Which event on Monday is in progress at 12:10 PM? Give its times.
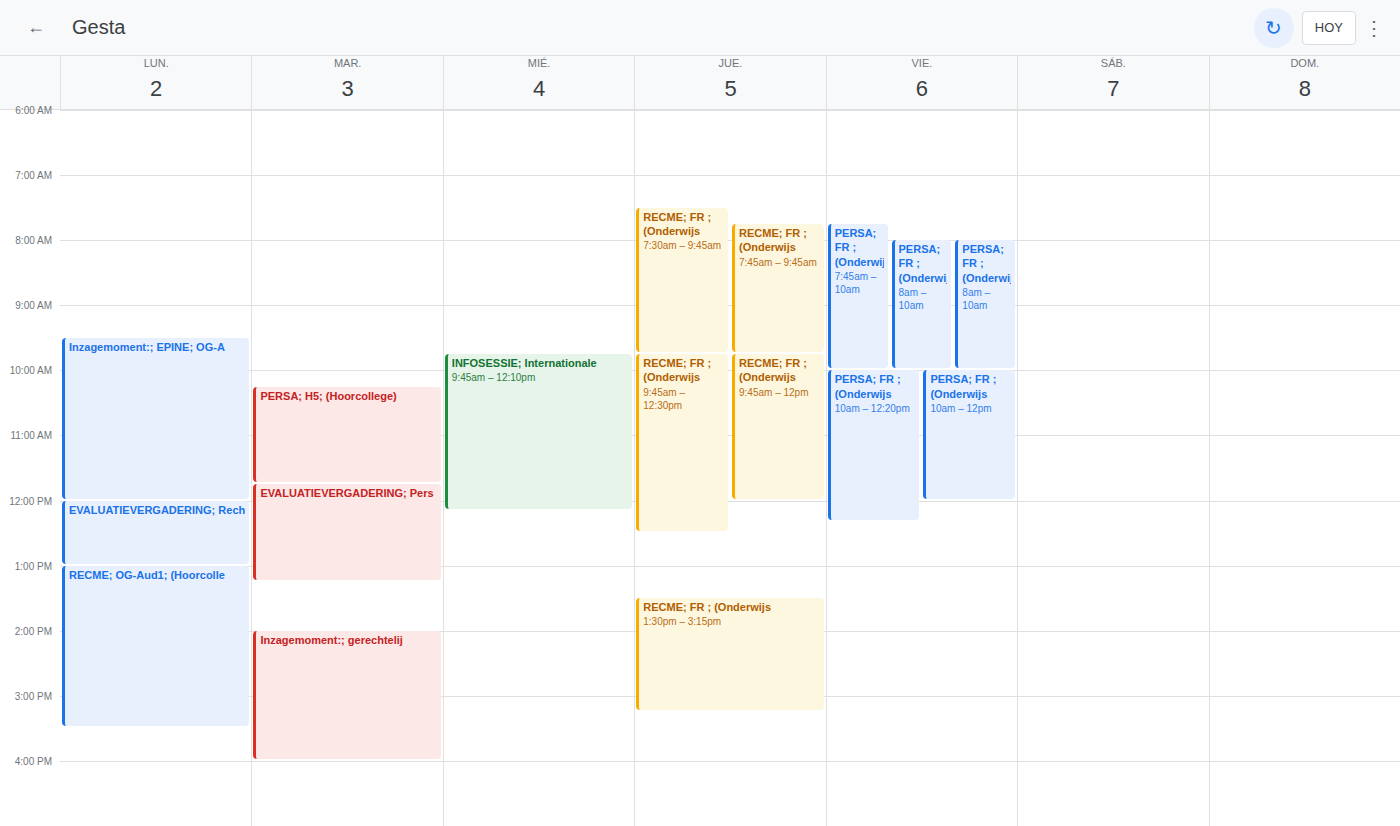
"EVALUATIEVERGADERING; Rech", 12:00 PM to 1:00 PM